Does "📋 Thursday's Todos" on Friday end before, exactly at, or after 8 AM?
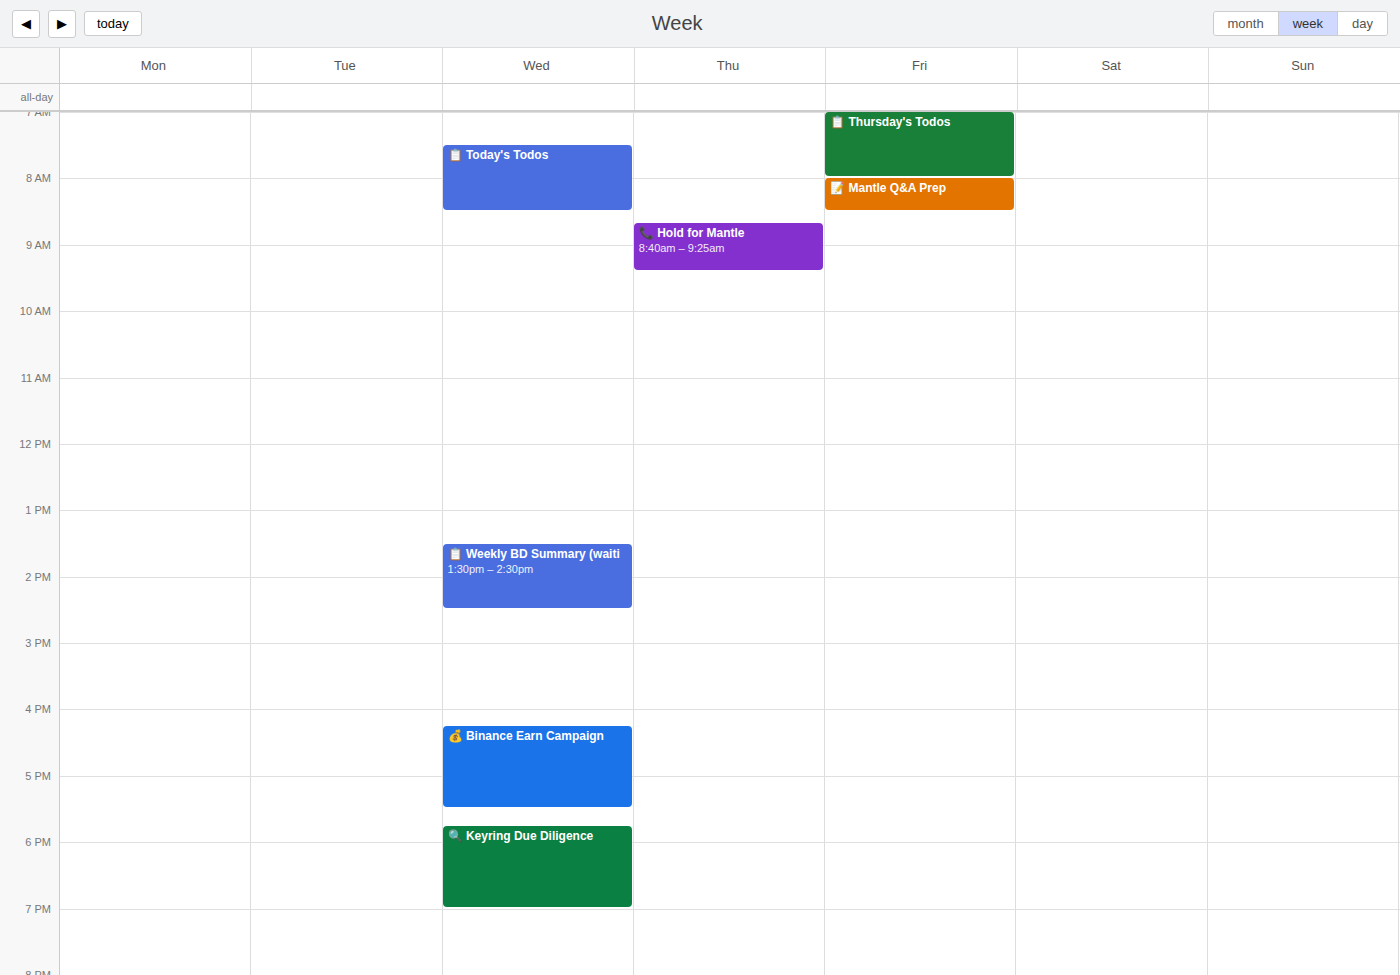
8:00 AM -- exactly at 8 AM, on the 8 AM line.